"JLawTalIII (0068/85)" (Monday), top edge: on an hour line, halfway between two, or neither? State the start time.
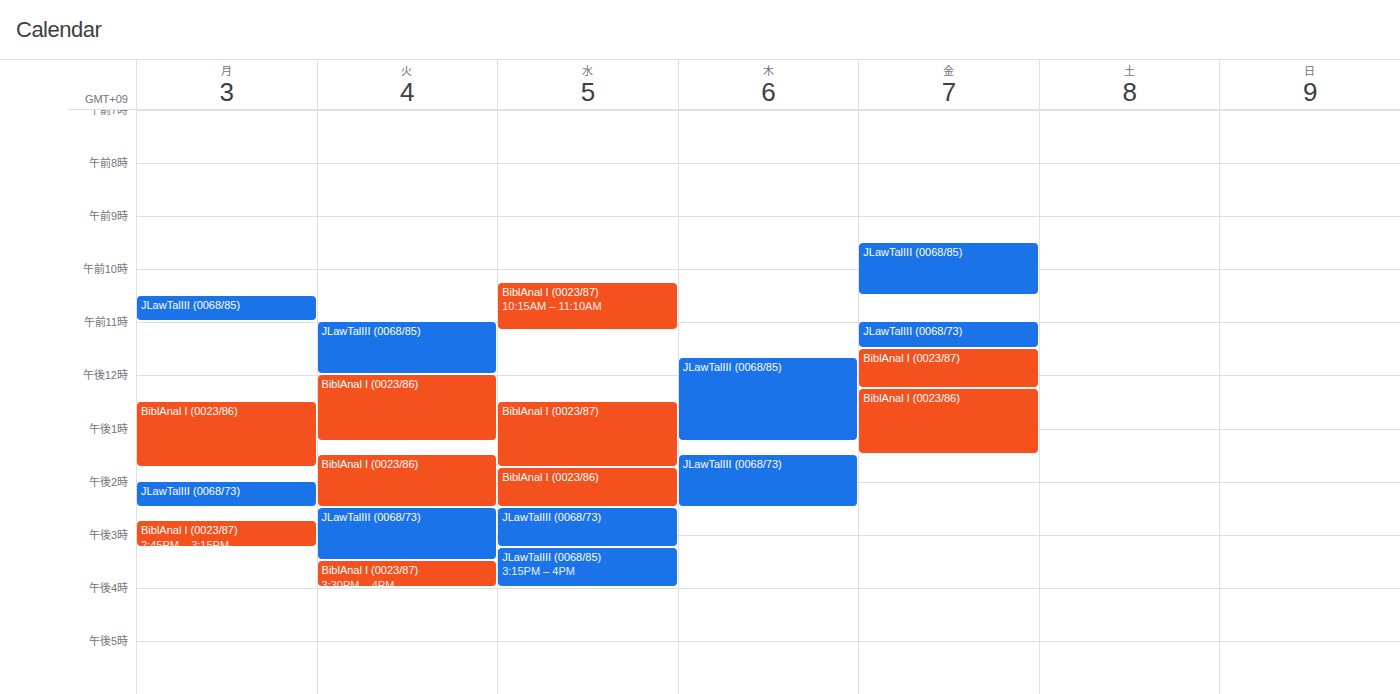
10:30 AM -- halfway between the 10 AM and 11 AM lines.